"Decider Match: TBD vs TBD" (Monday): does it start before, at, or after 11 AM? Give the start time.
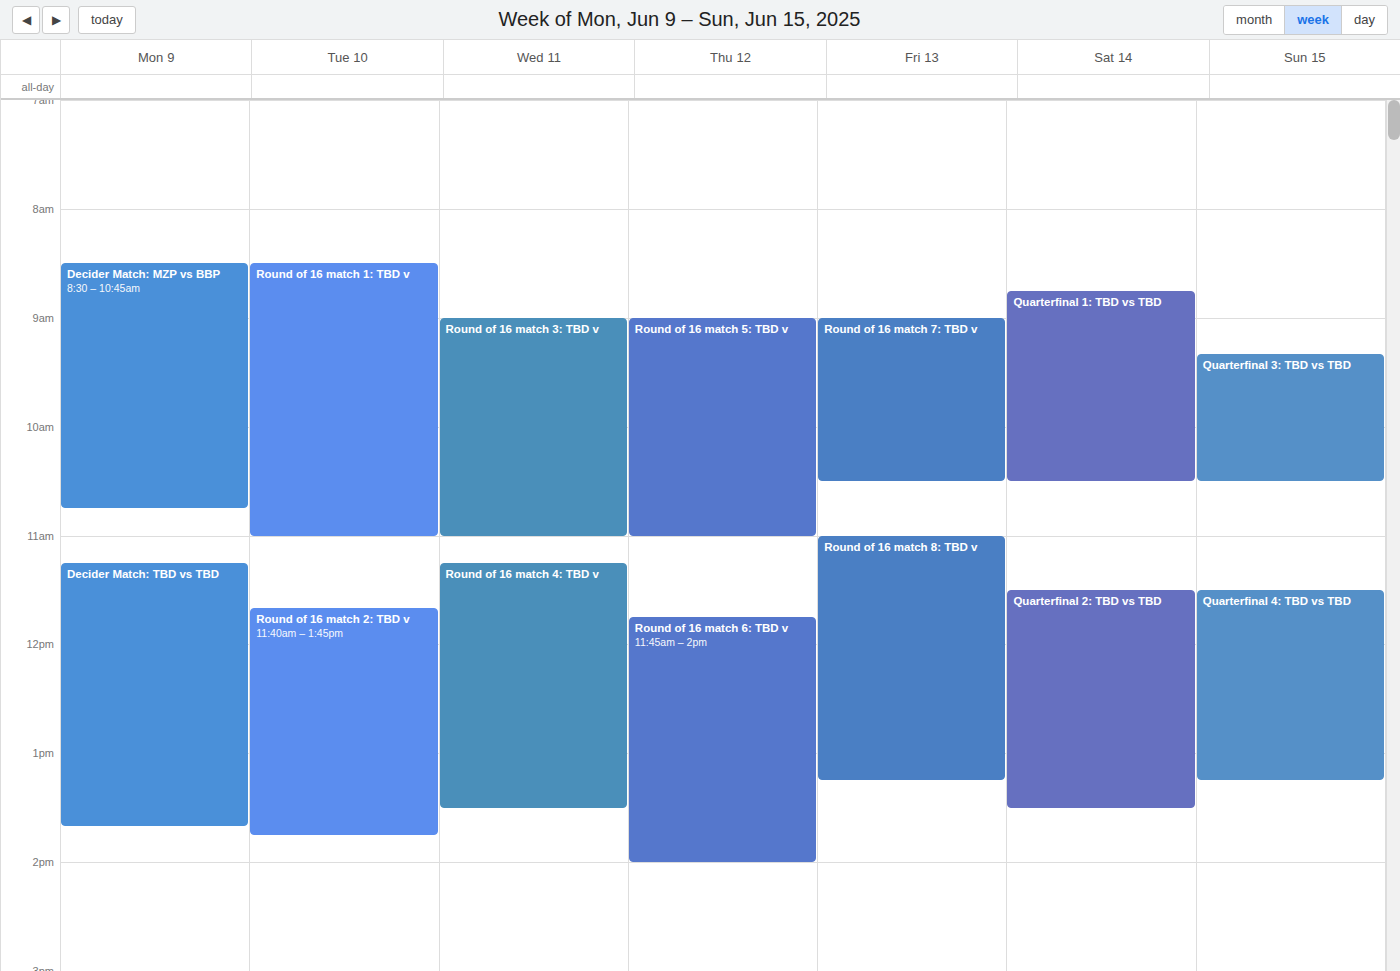
11:15 AM -- after 11 AM, 15 minutes below the 11 AM line.